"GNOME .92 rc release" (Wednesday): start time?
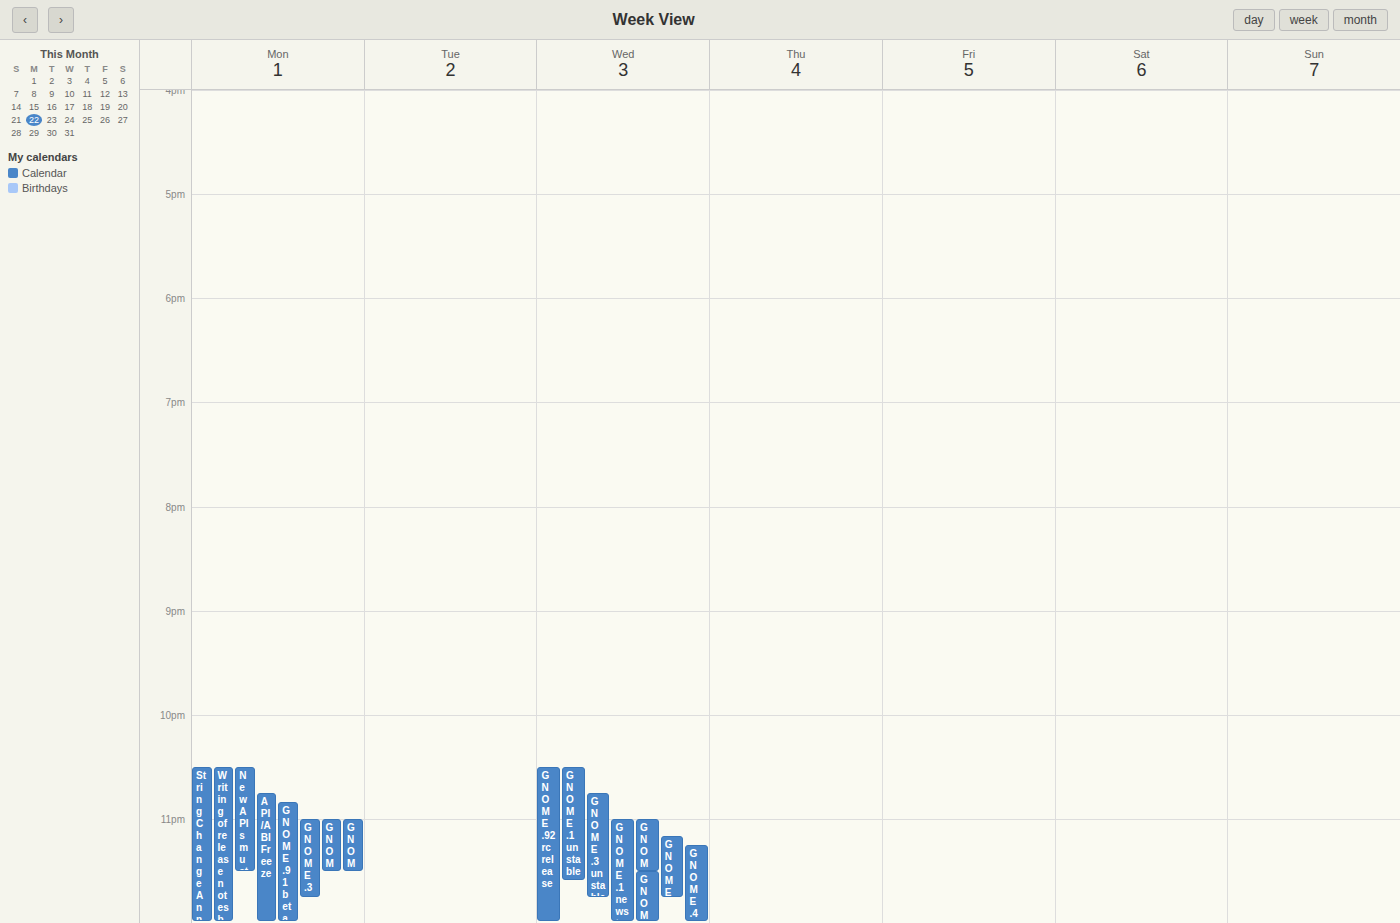
10:30 PM